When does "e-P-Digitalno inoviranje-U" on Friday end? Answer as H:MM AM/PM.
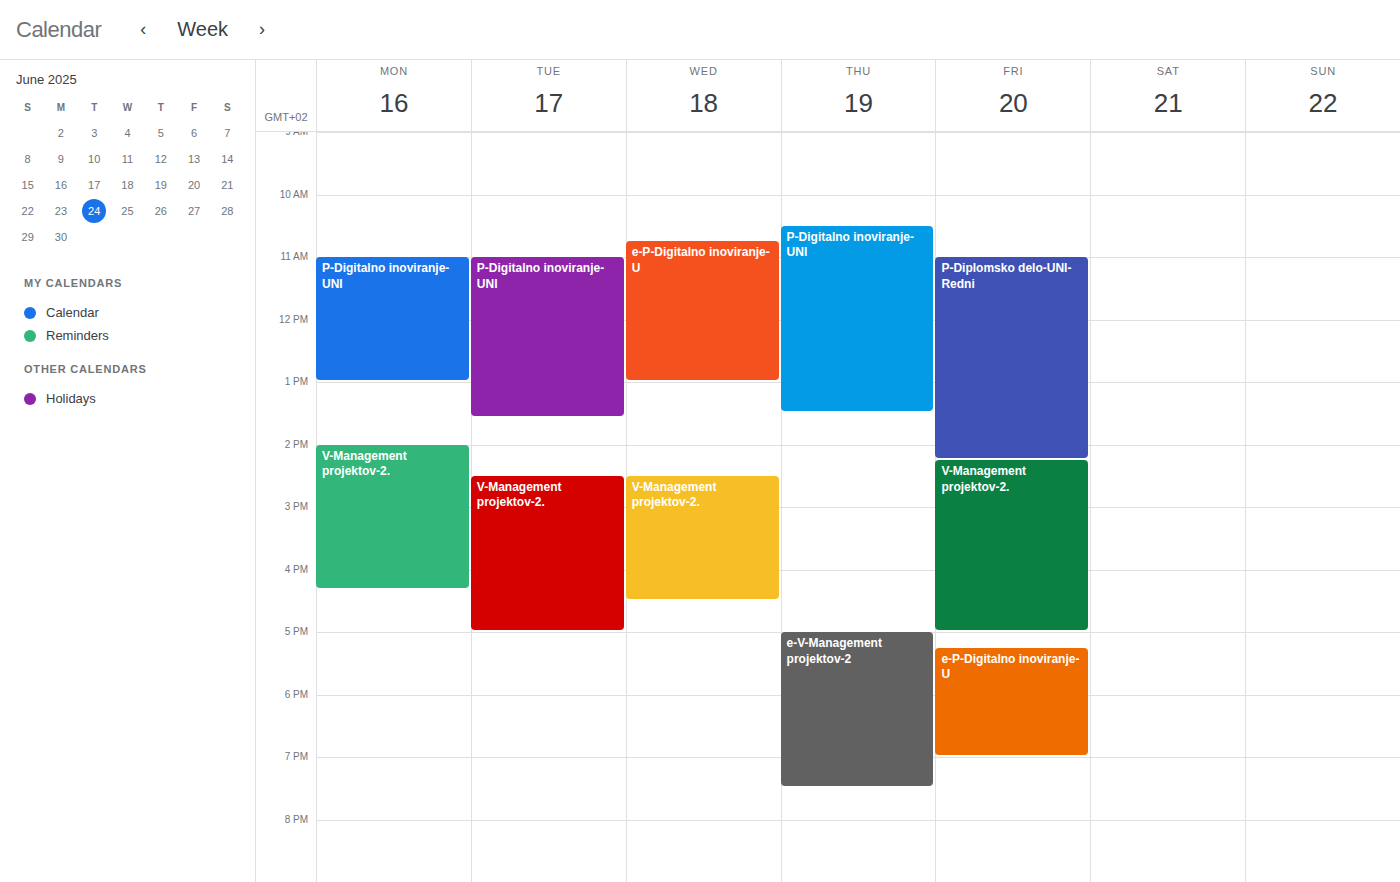
7:00 PM